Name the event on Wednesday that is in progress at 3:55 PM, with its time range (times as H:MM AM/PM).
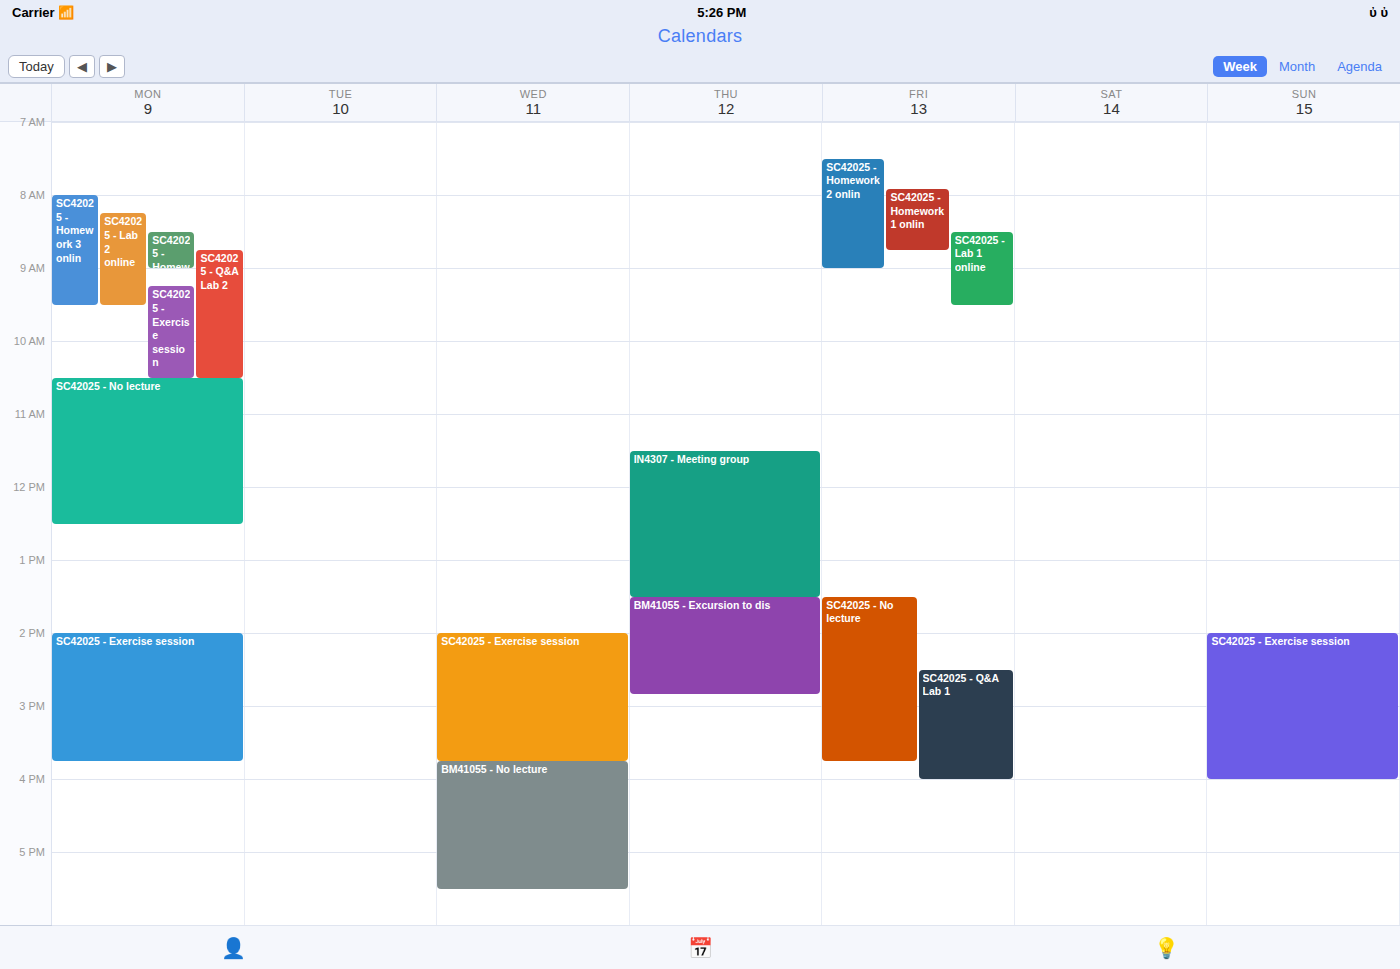
"BM41055 - No lecture", 3:45 PM to 5:30 PM